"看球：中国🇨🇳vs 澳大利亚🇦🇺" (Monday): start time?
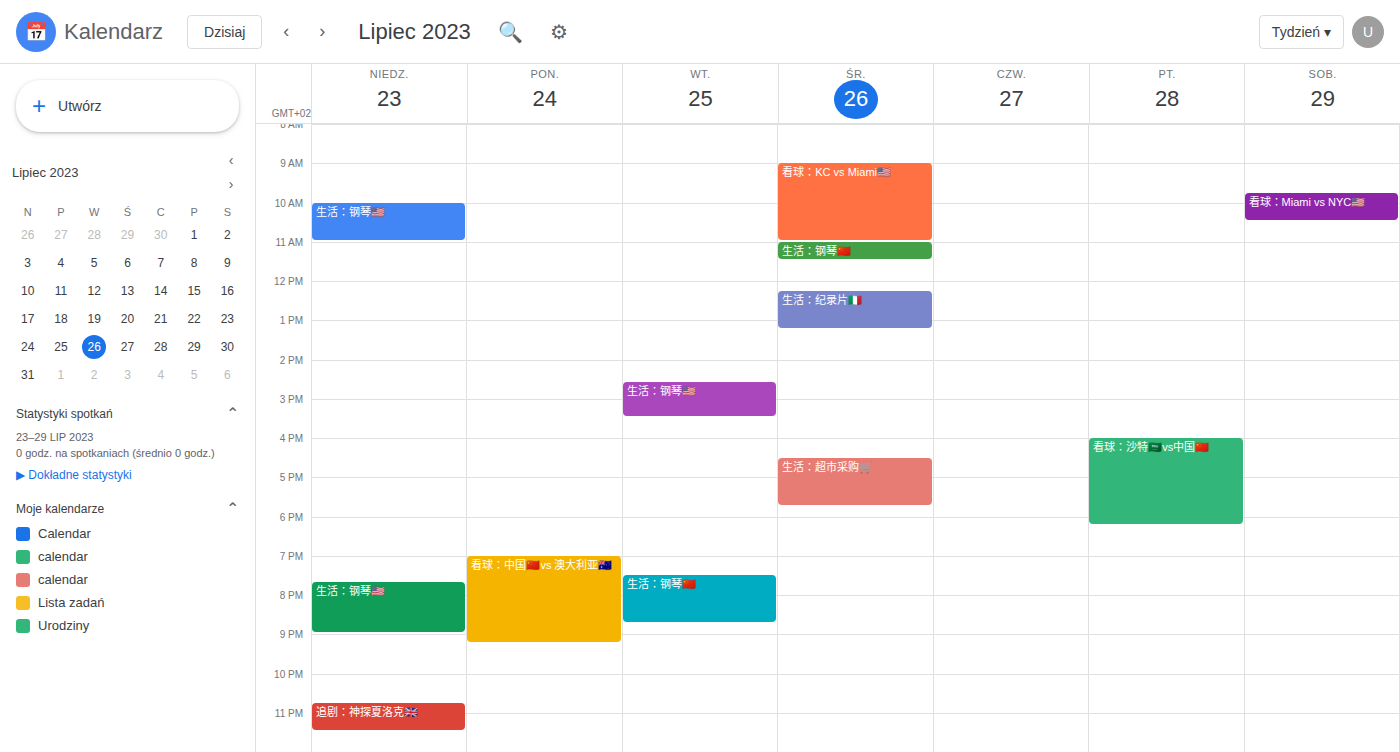
19:00